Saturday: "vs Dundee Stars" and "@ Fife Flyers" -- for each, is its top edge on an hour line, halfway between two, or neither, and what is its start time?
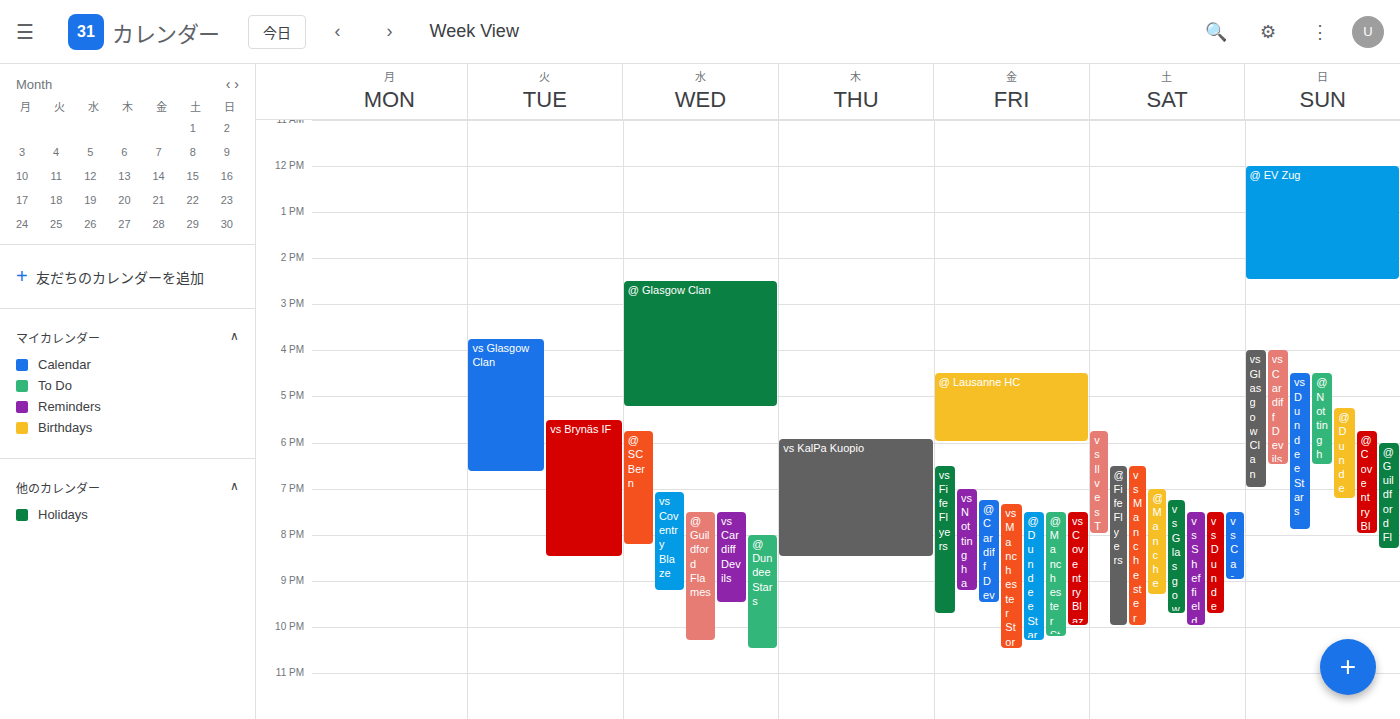
"vs Dundee Stars": 19:30, halfway between the 19:00 and 20:00 lines. "@ Fife Flyers": 18:30, halfway between the 18:00 and 19:00 lines.